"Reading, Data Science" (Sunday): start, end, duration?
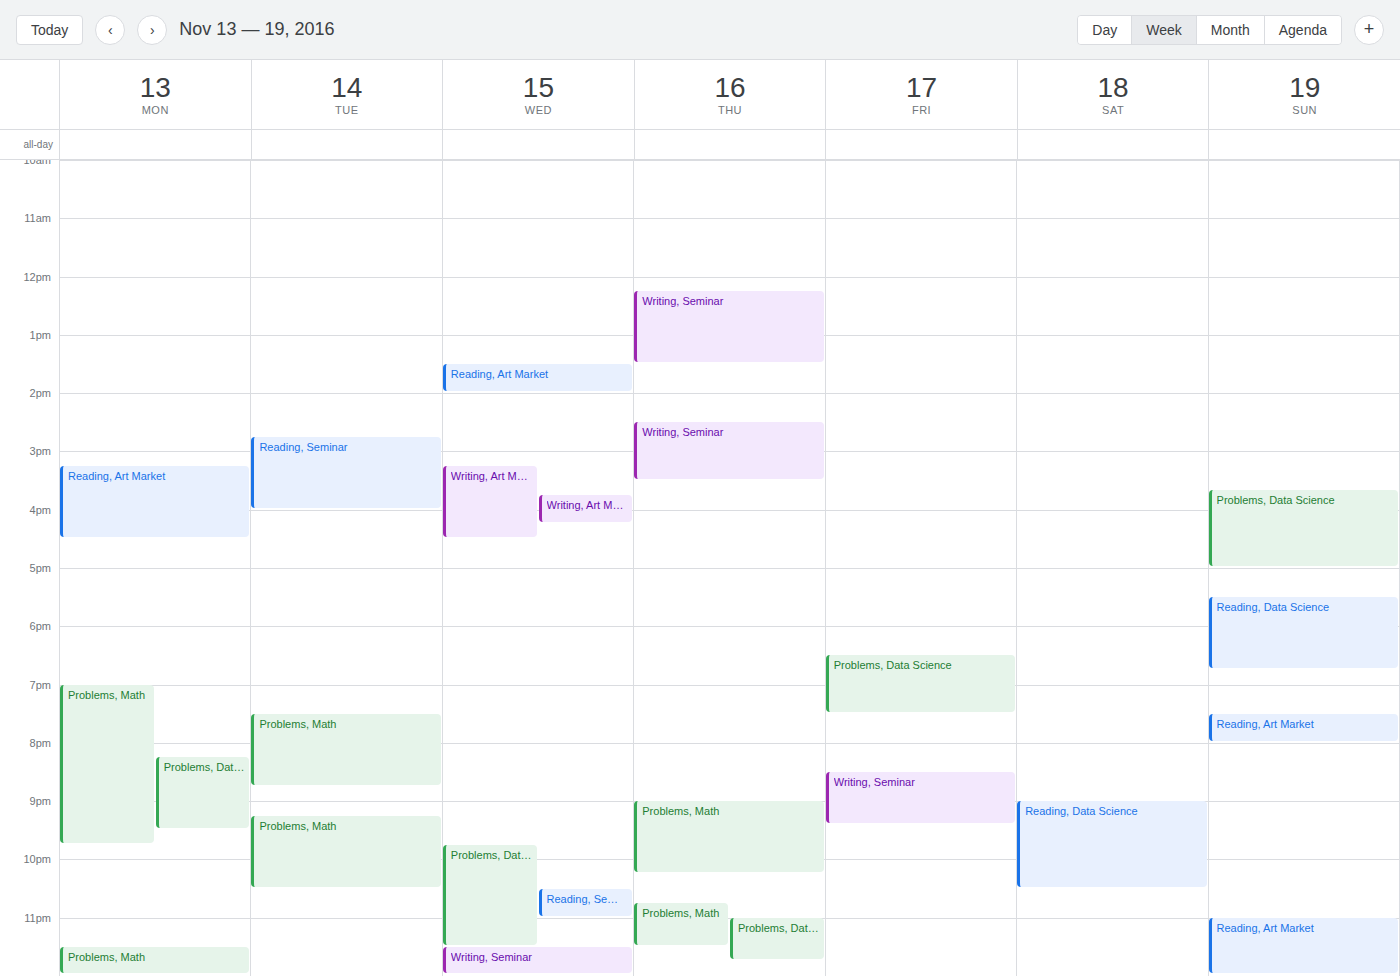
5:30 PM to 6:45 PM, 1 hour 15 minutes